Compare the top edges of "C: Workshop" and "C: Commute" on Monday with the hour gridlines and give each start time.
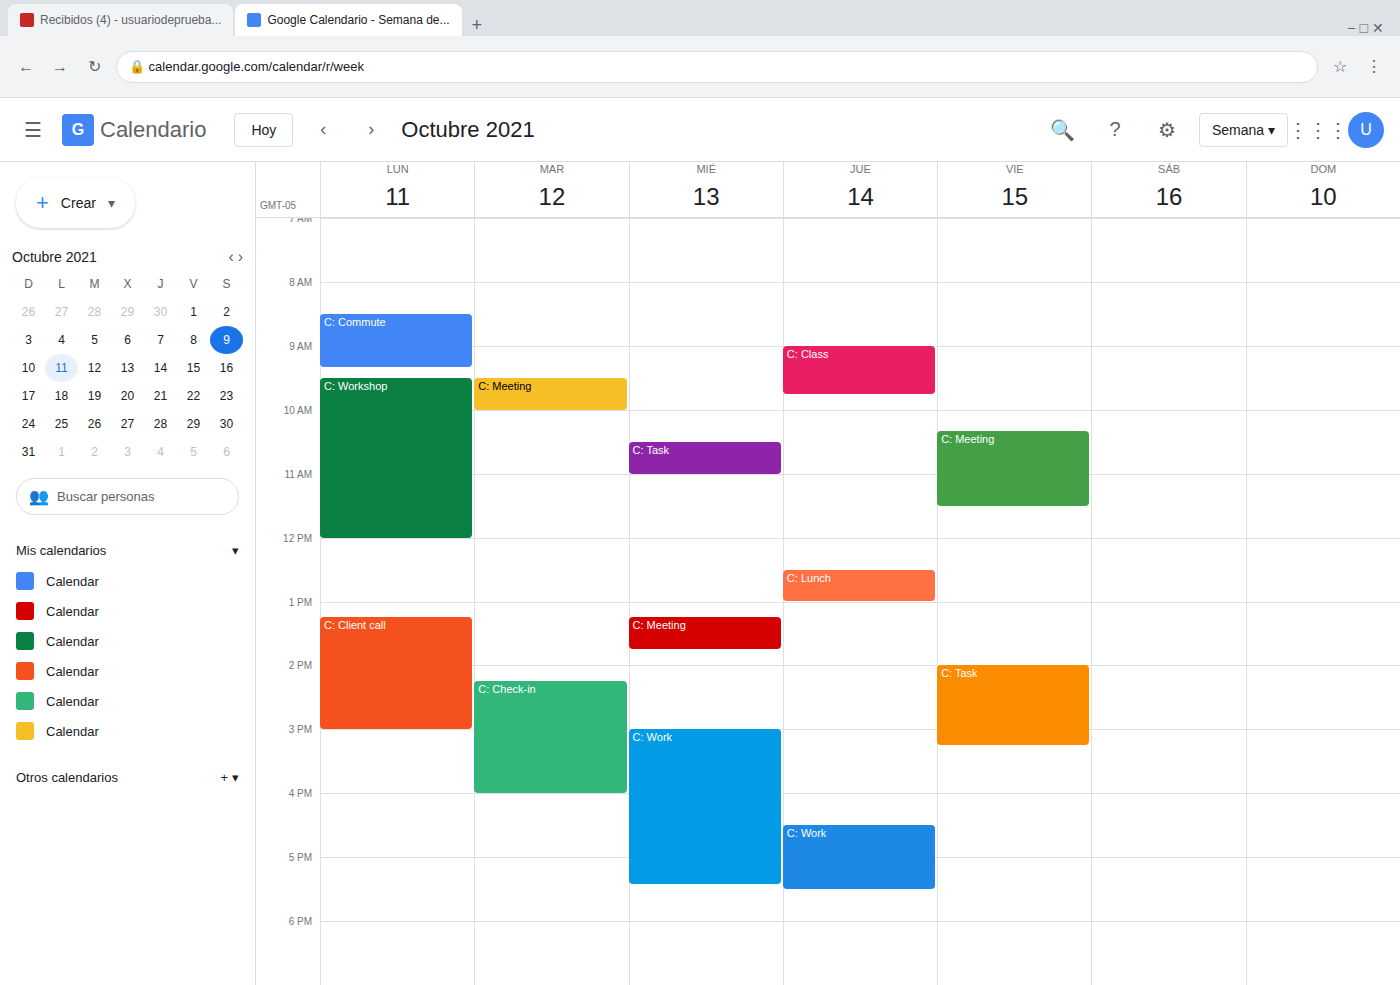
"C: Workshop": 9:30 AM, halfway between the 9 AM and 10 AM lines. "C: Commute": 8:30 AM, halfway between the 8 AM and 9 AM lines.